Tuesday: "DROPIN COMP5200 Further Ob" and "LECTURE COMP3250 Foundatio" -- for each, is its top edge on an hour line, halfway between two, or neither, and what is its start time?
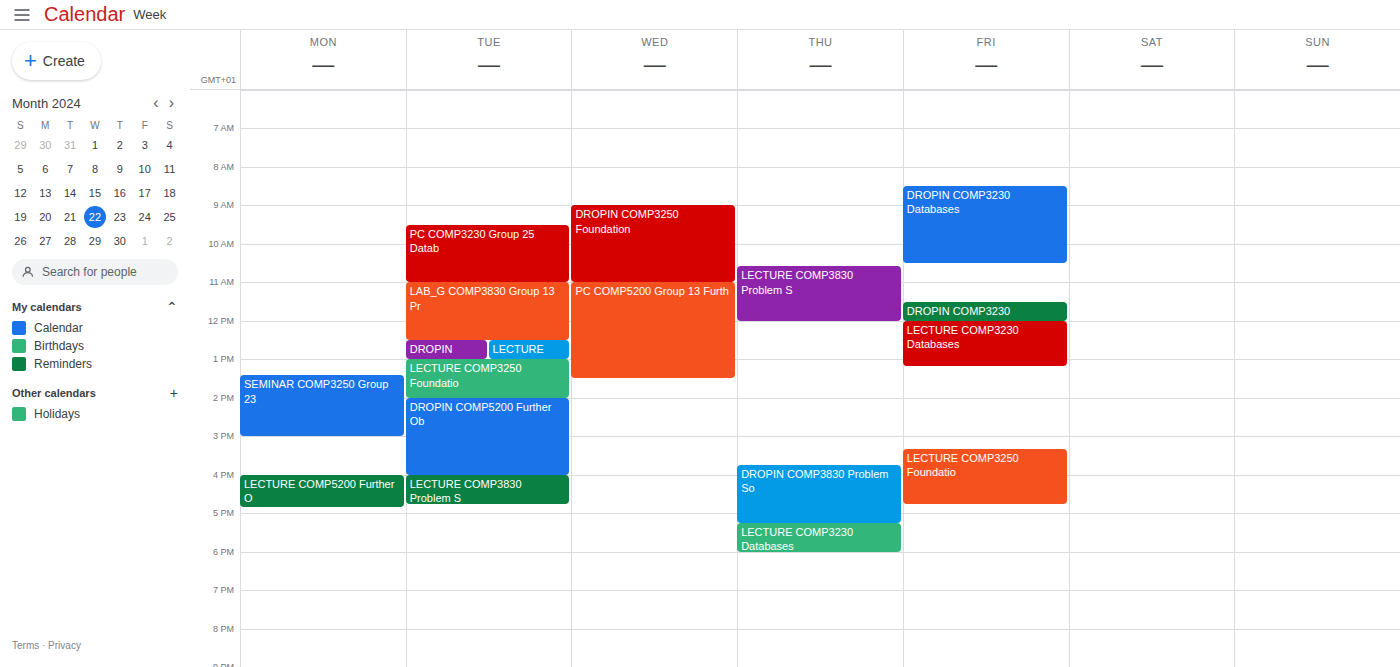
"DROPIN COMP5200 Further Ob": 2:00 PM, exactly on the 2 PM line. "LECTURE COMP3250 Foundatio": 1:00 PM, exactly on the 1 PM line.